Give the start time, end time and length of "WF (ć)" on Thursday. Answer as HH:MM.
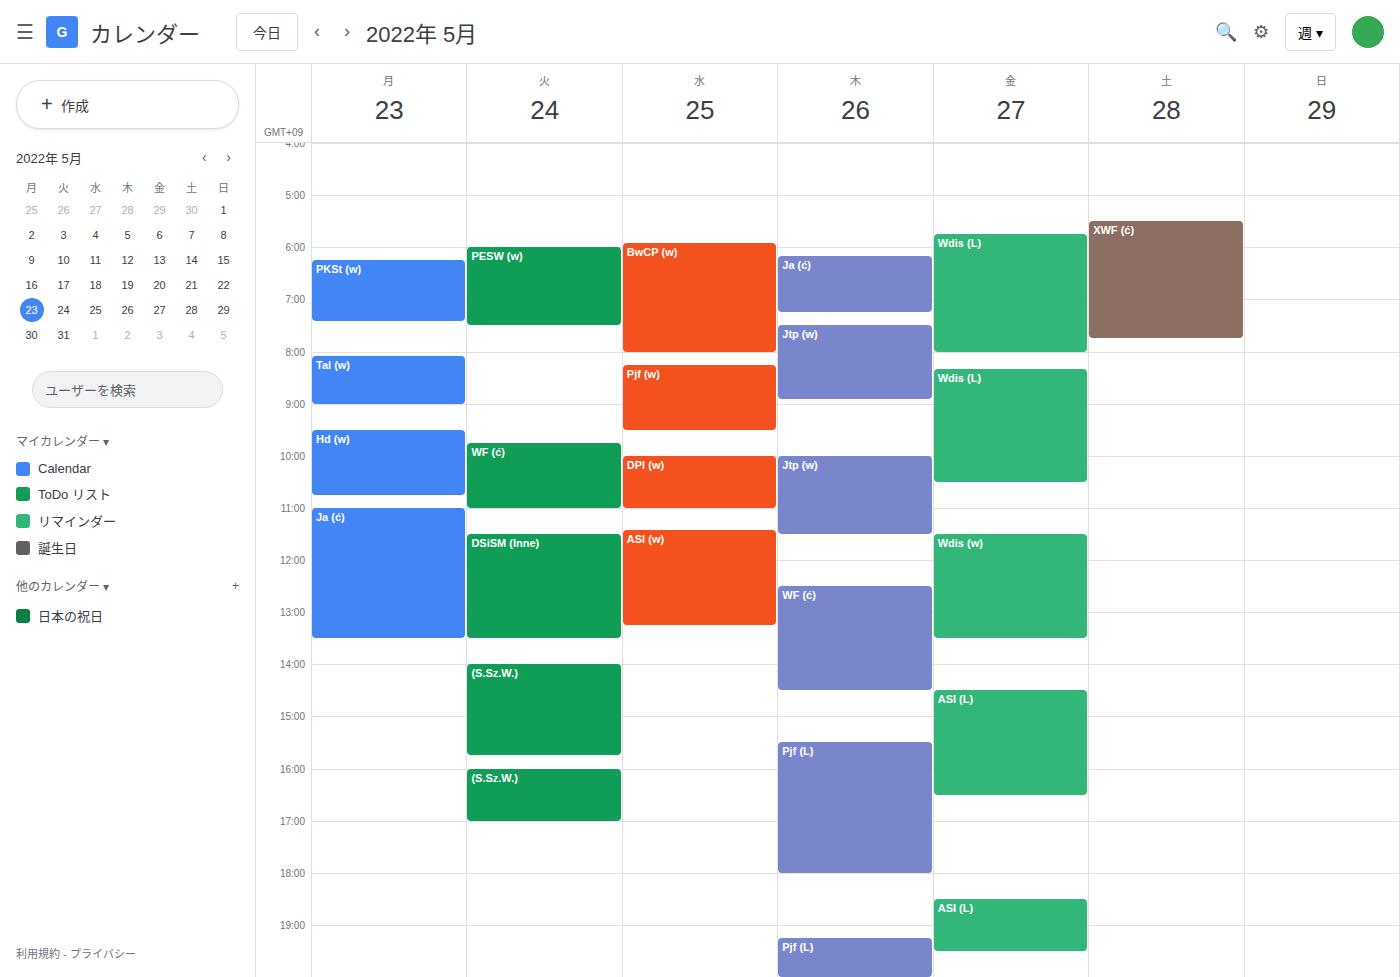
12:30 to 14:30, 2 hours